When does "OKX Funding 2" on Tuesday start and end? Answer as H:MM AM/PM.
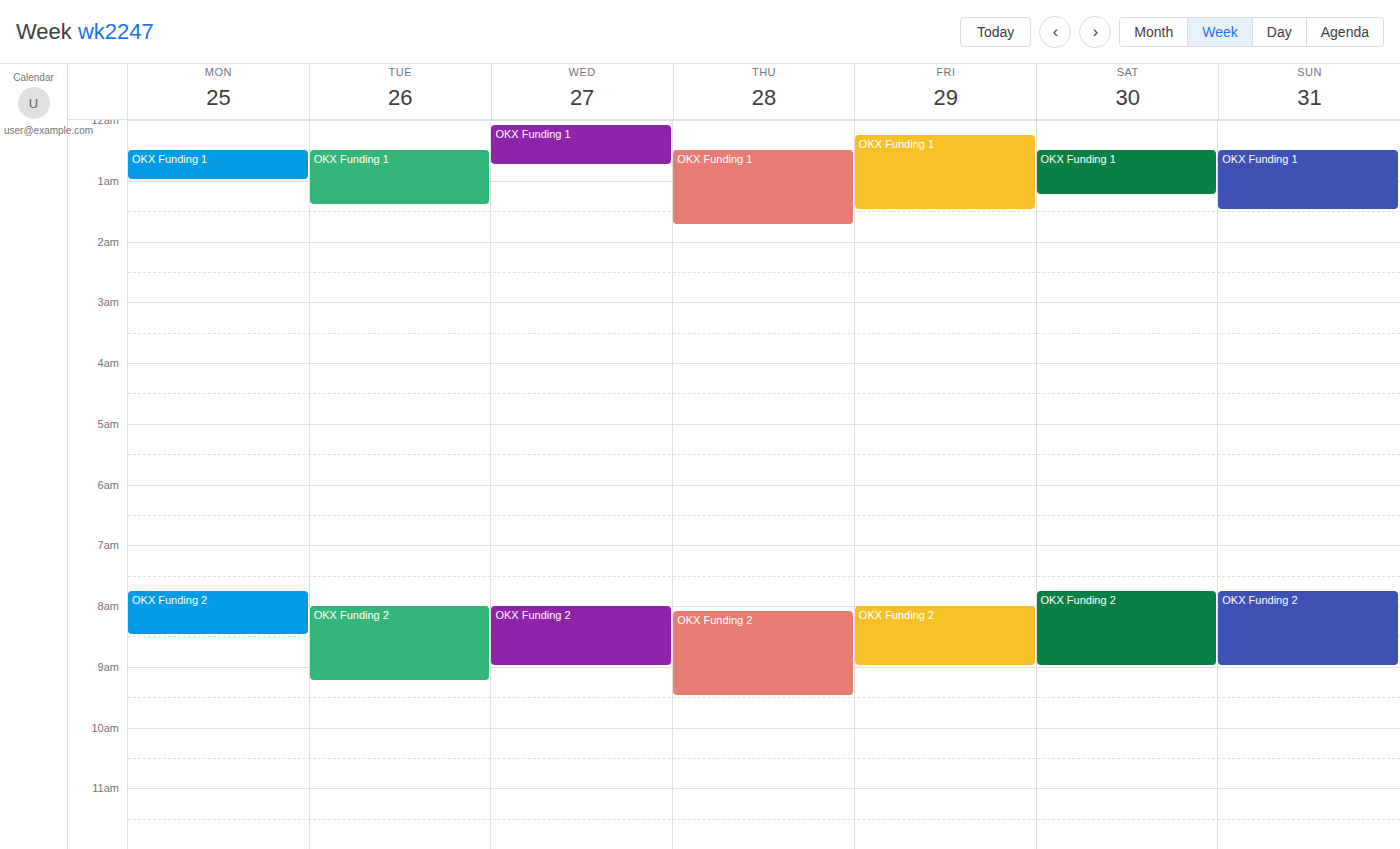
8:00 AM to 9:15 AM